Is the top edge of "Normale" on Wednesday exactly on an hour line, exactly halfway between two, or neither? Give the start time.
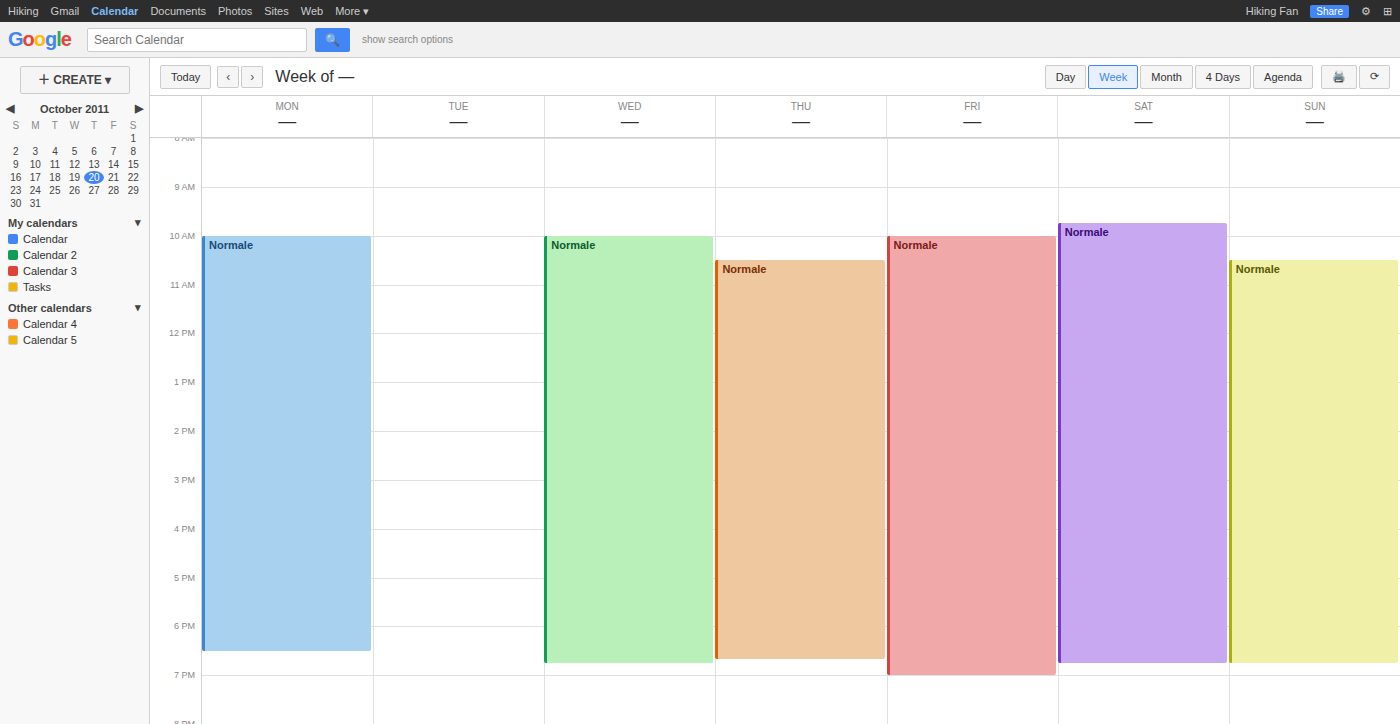
10:00 AM -- exactly on the 10 AM line.